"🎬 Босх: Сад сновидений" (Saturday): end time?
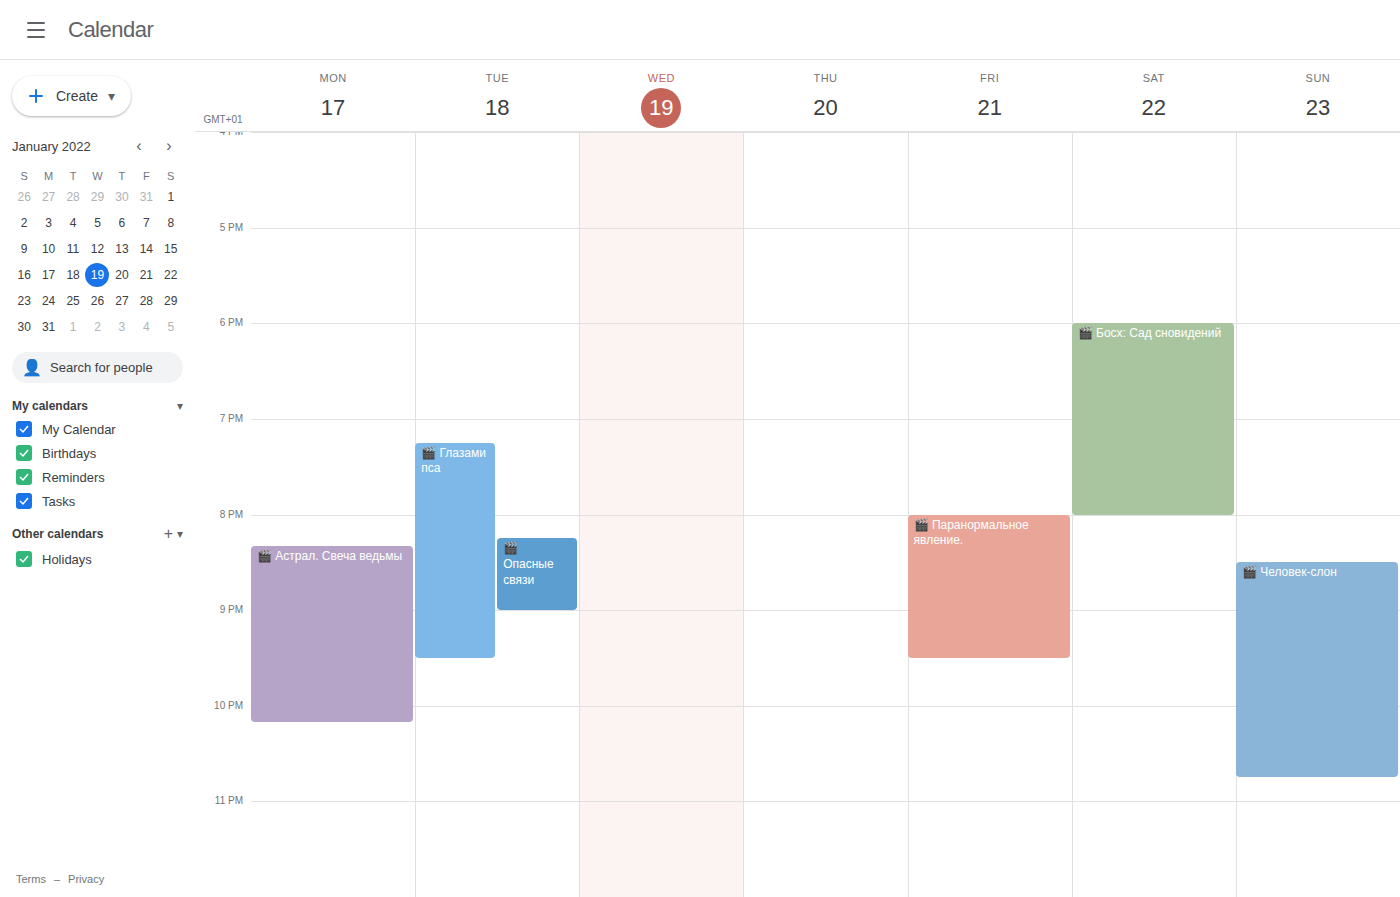
20:00